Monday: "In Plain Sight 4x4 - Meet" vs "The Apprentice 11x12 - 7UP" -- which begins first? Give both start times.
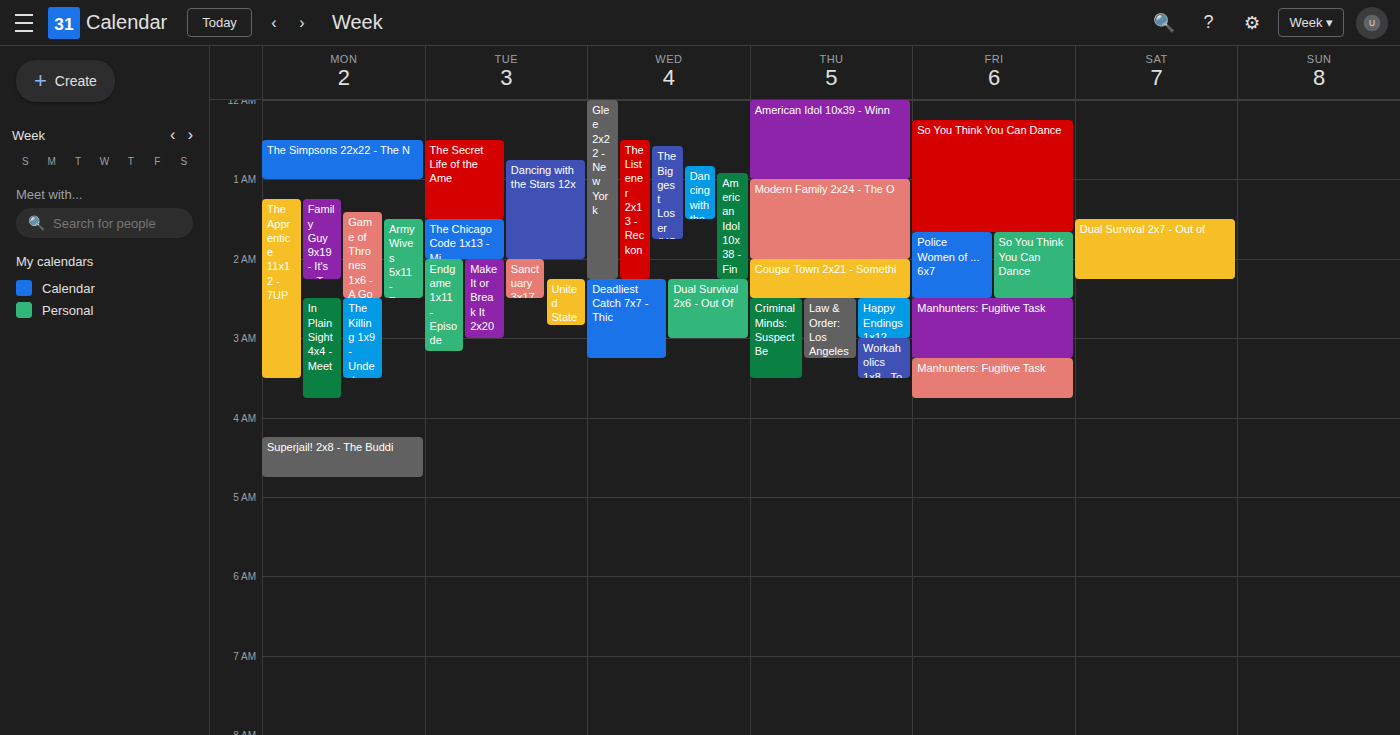
"The Apprentice 11x12 - 7UP" 1:15 AM; "In Plain Sight 4x4 - Meet" 2:30 AM.